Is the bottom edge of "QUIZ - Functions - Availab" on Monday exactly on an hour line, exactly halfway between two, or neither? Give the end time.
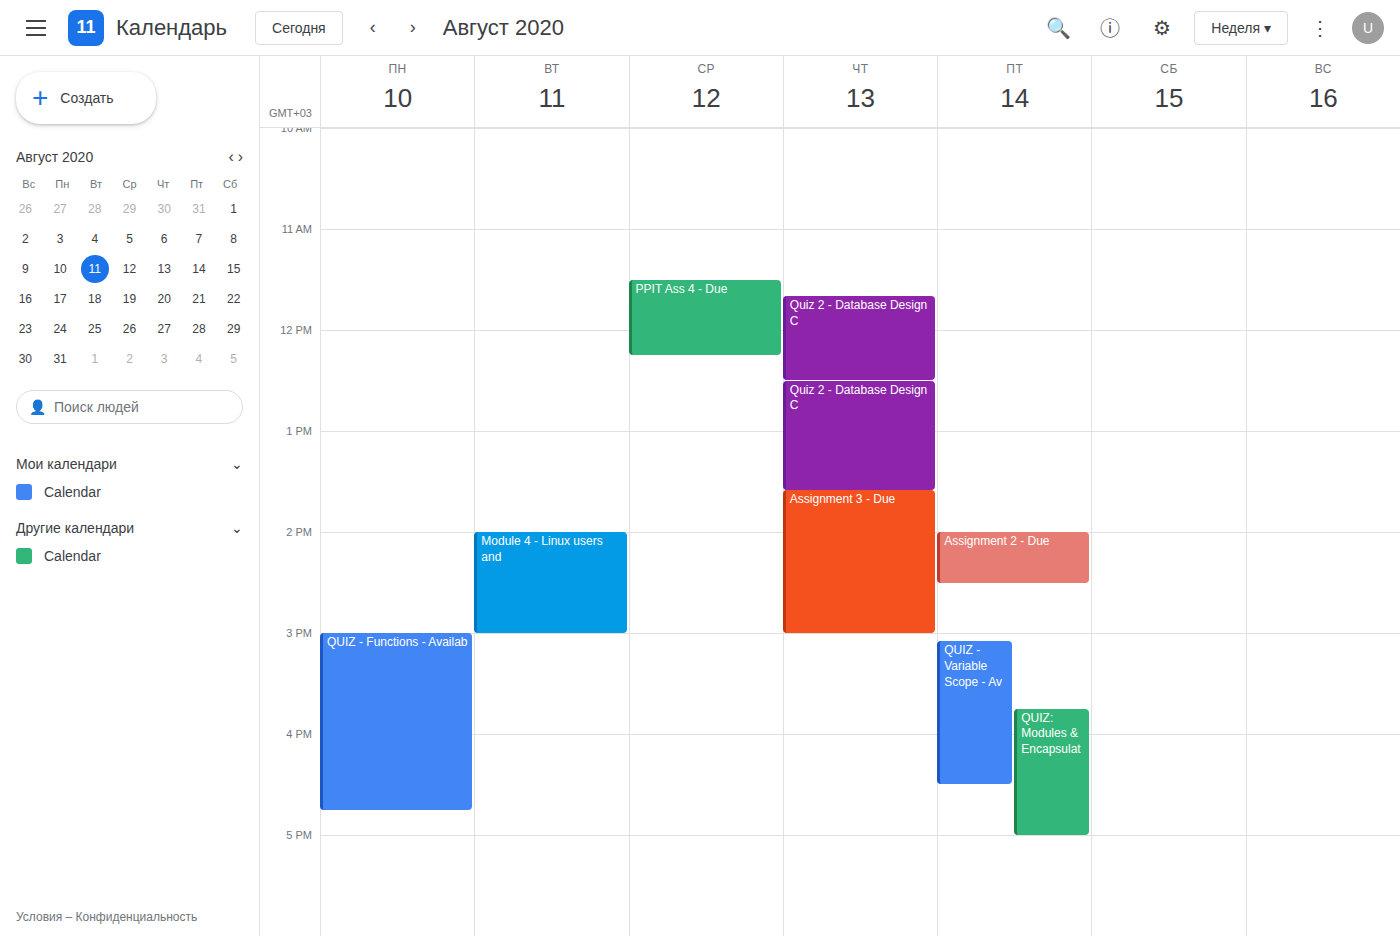
4:45 PM -- neither: three quarters of the way from the 4 PM line to the 5 PM line.